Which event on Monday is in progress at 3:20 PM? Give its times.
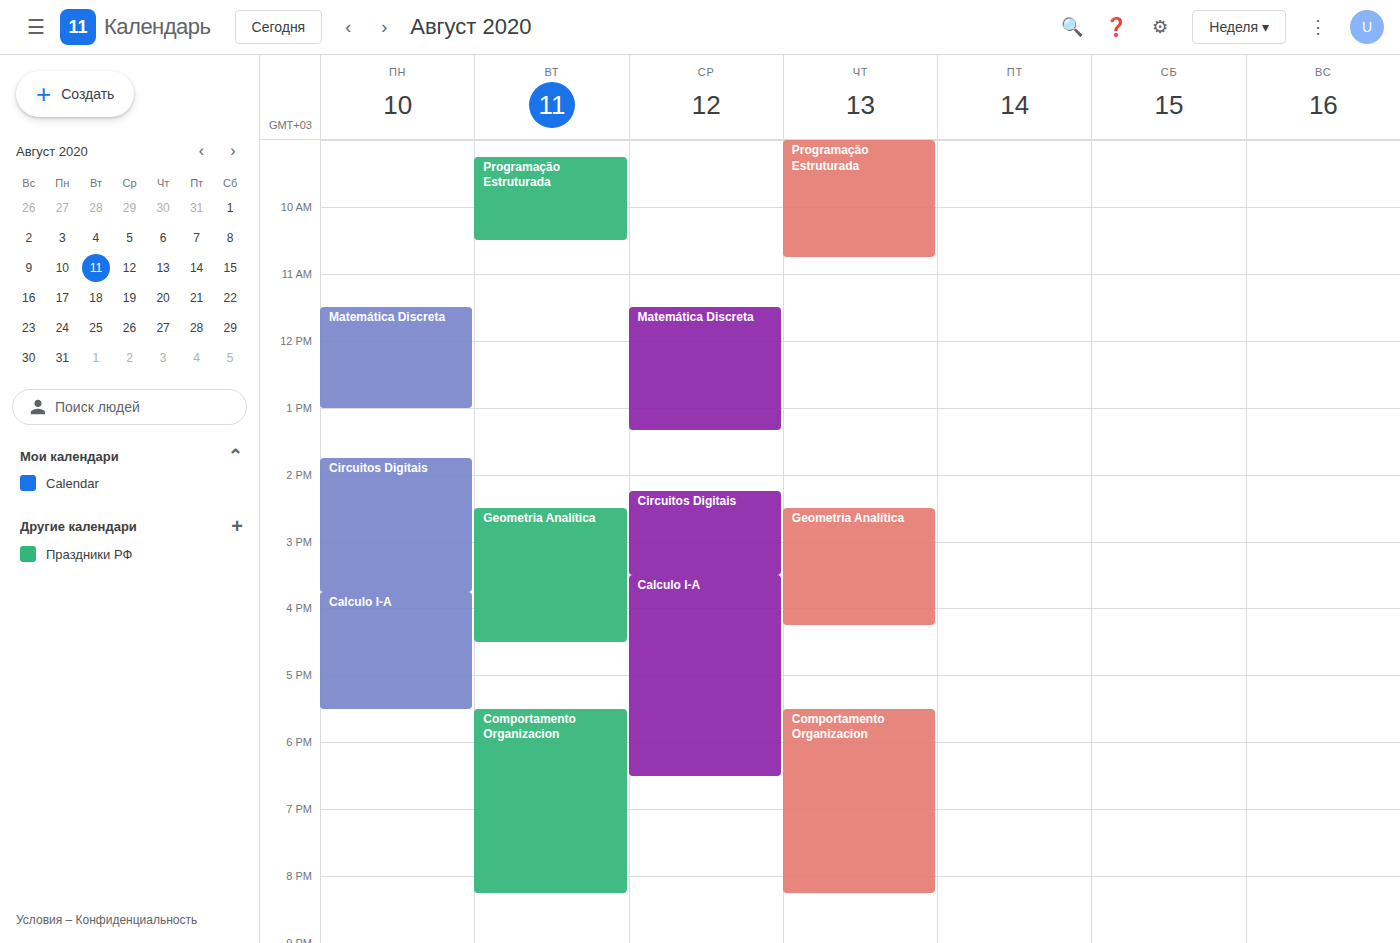
"Circuitos Digitais", 1:45 PM to 3:45 PM